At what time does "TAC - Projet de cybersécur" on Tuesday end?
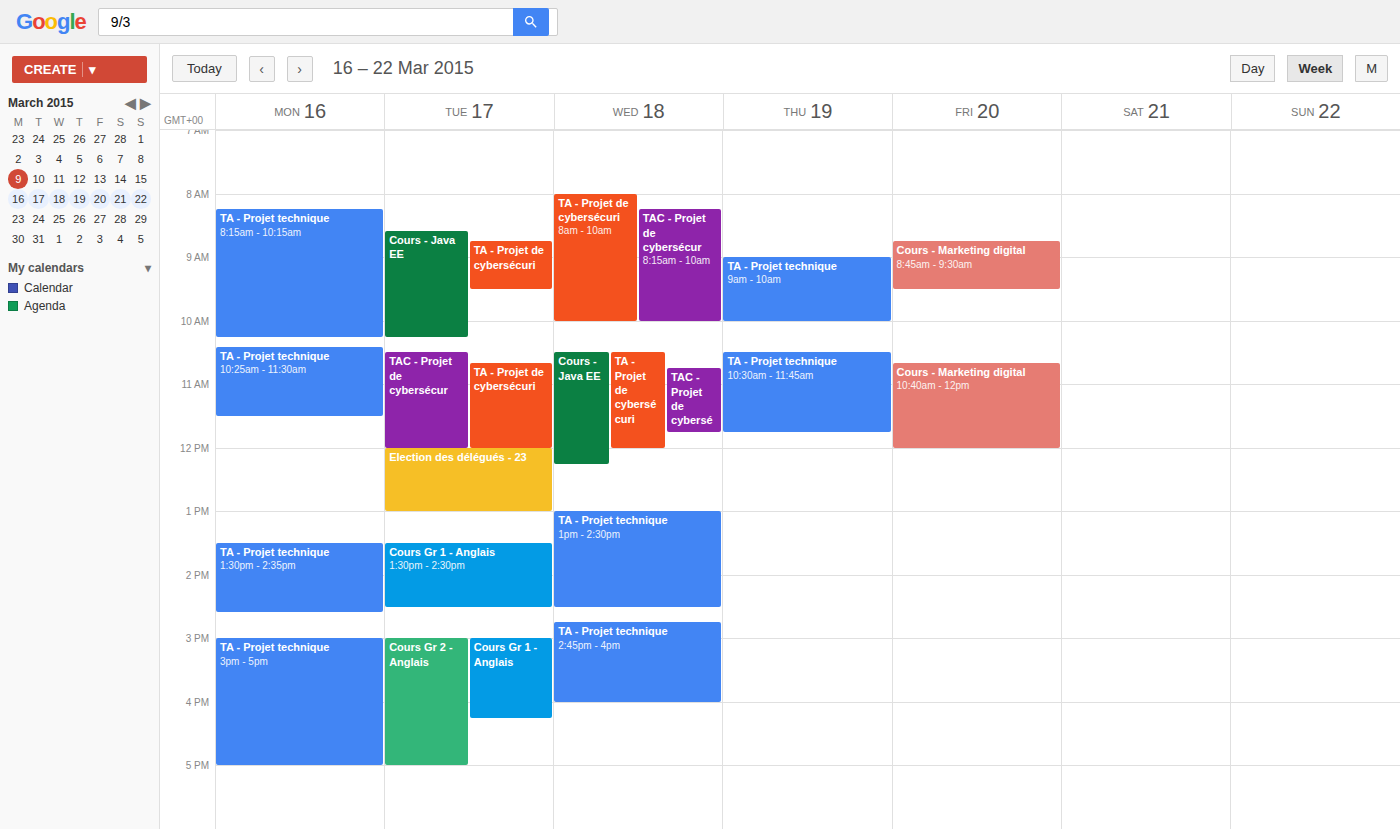
12:00